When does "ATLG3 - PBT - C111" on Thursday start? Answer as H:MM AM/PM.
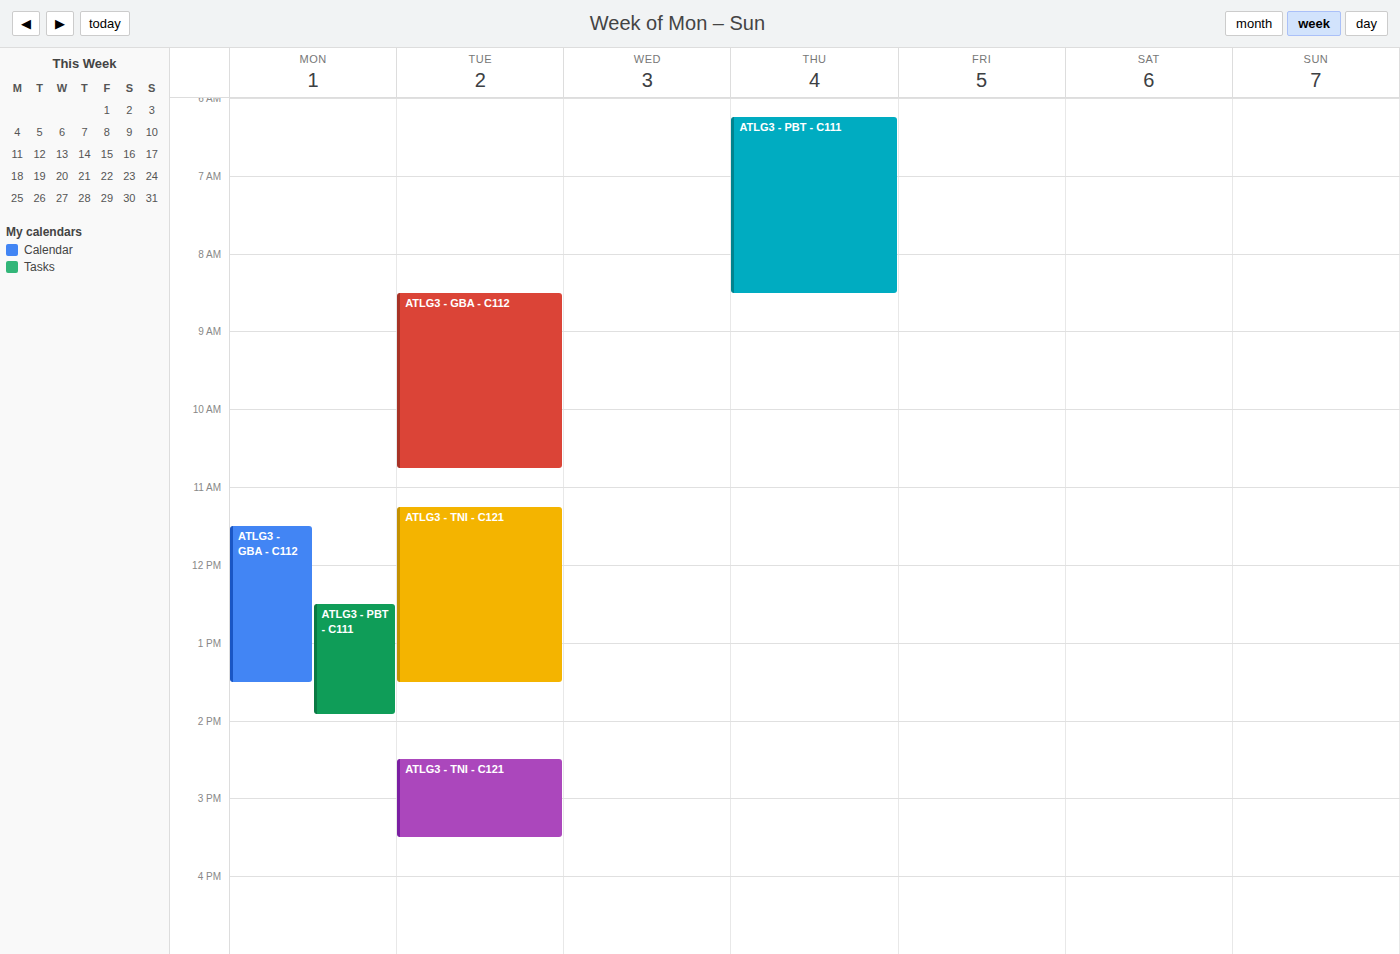
6:15 AM